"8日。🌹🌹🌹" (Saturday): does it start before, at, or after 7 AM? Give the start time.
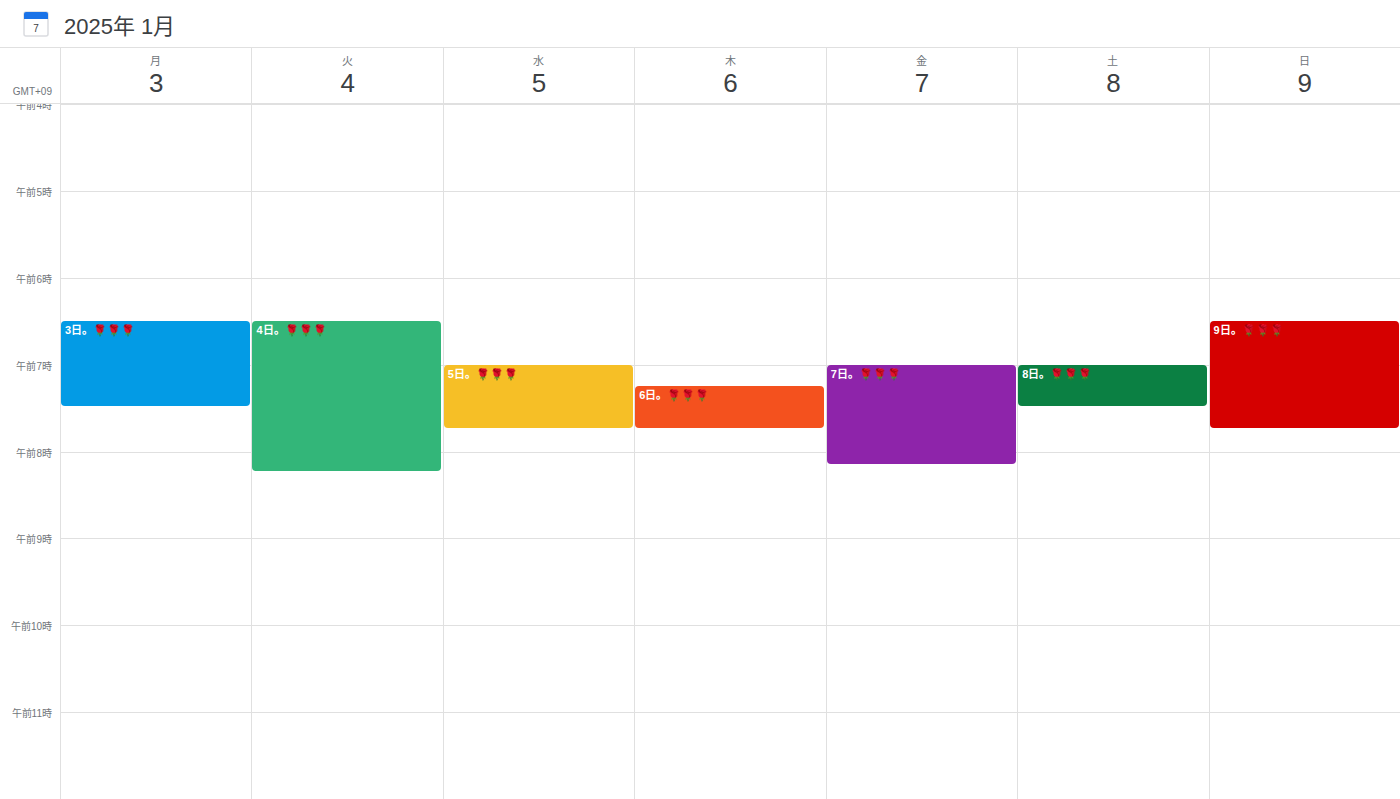
7:00 AM -- exactly at 7 AM, on the 7 AM line.